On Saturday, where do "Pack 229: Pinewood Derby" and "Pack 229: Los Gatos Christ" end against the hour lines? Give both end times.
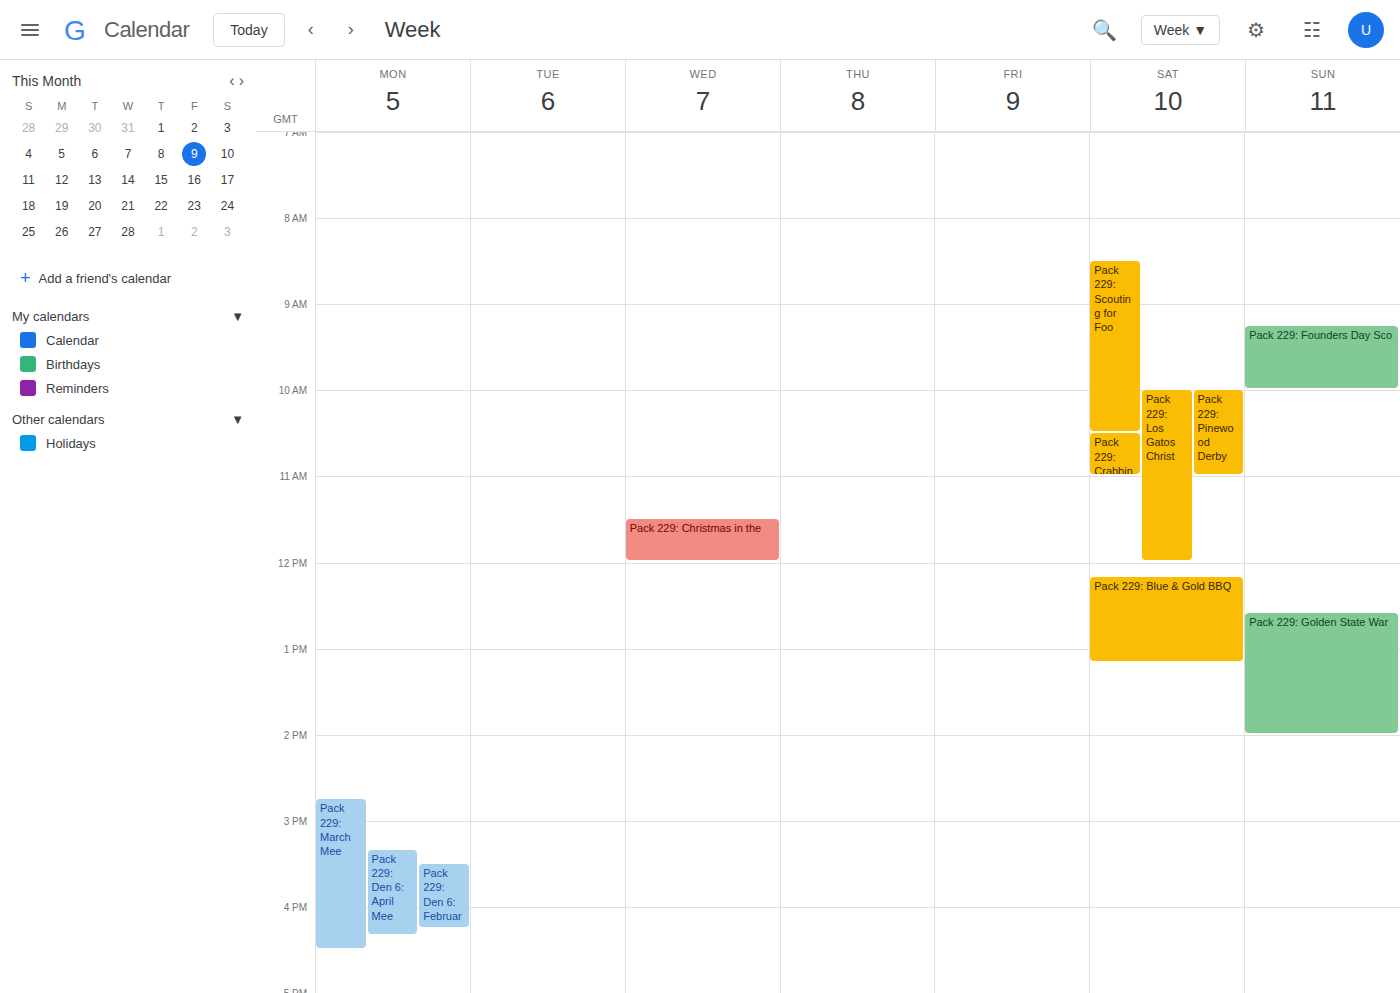
"Pack 229: Pinewood Derby": 11:00, exactly on the 11:00 line. "Pack 229: Los Gatos Christ": 12:00, exactly on the 12:00 line.